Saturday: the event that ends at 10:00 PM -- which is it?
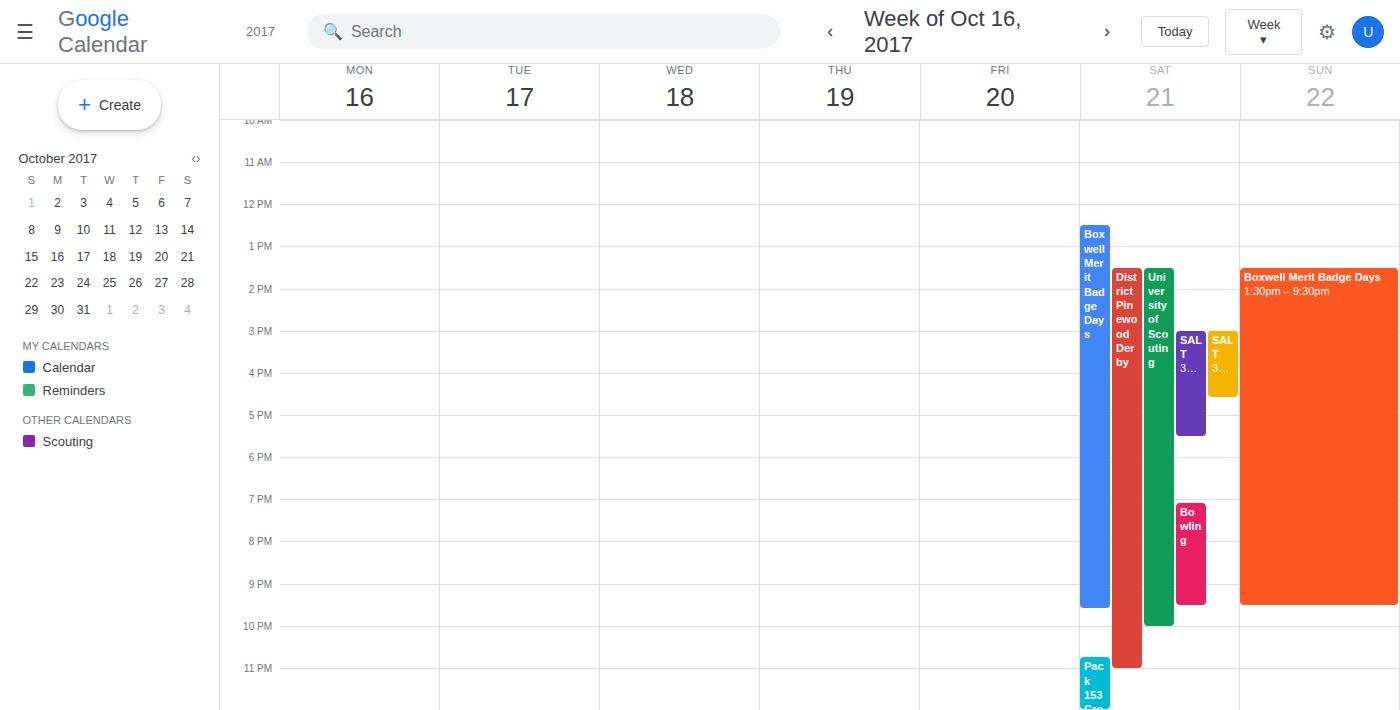
"University of Scouting"